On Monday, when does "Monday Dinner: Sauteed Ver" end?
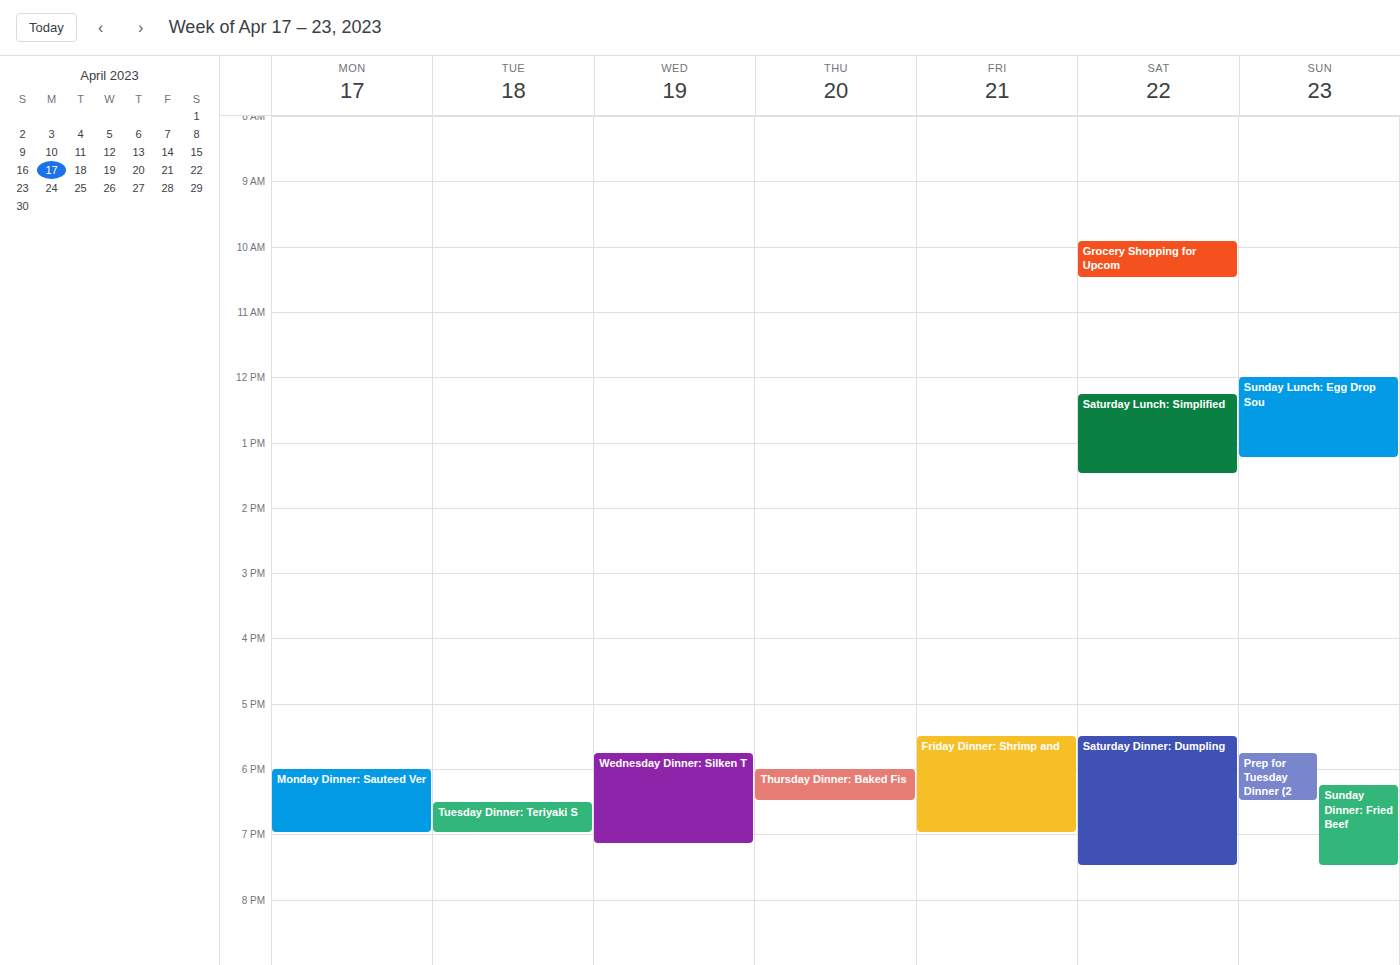
7:00 PM